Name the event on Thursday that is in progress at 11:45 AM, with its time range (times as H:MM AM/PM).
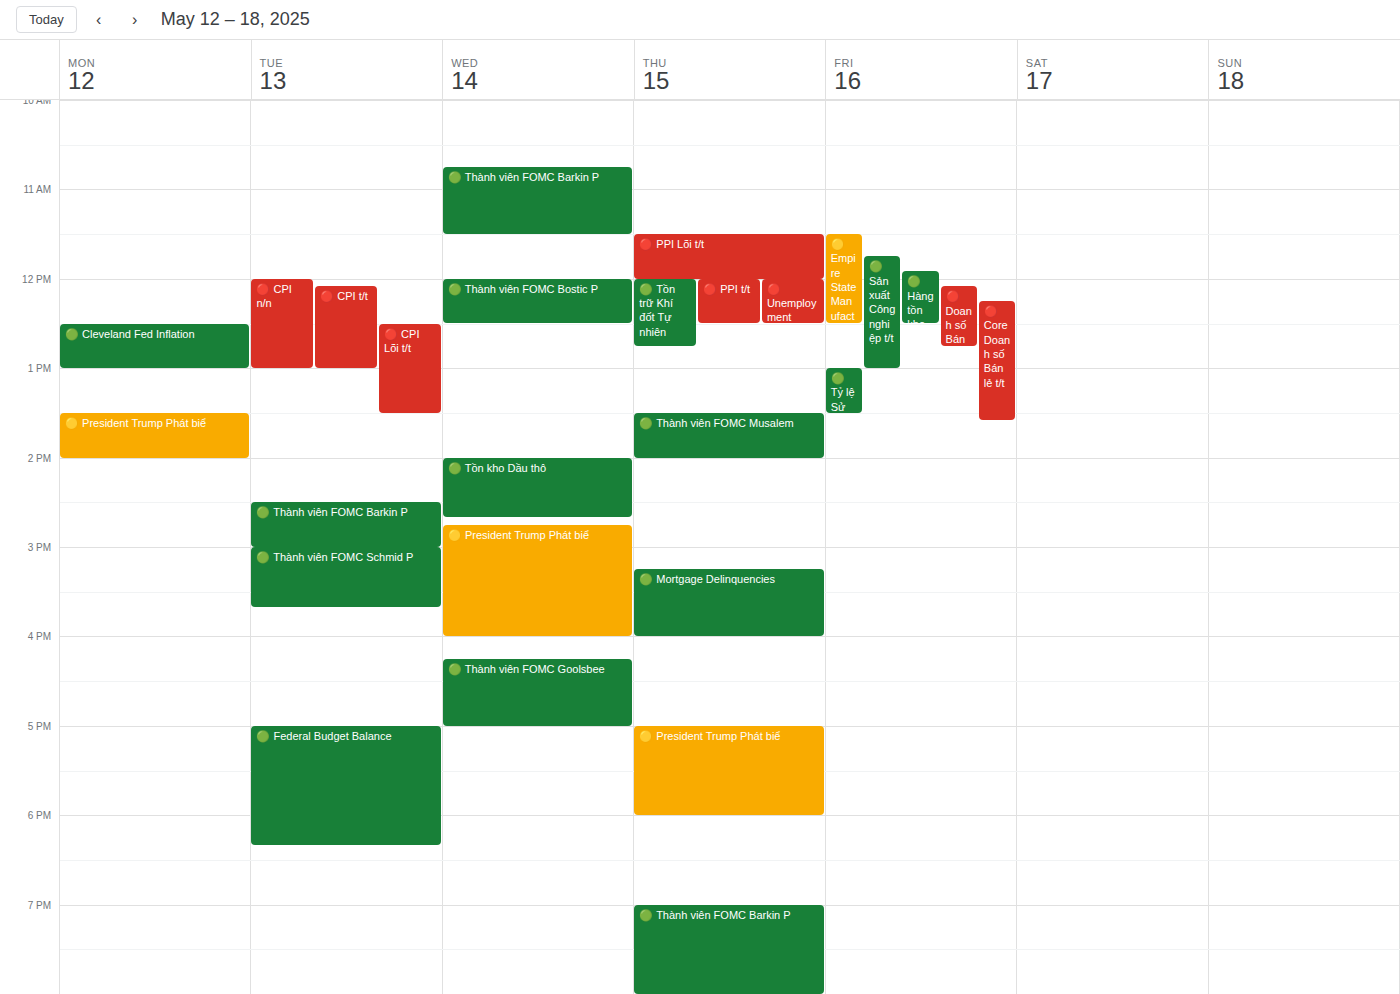
"🔴 PPI Lõi t/t", 11:30 AM to 12:00 PM